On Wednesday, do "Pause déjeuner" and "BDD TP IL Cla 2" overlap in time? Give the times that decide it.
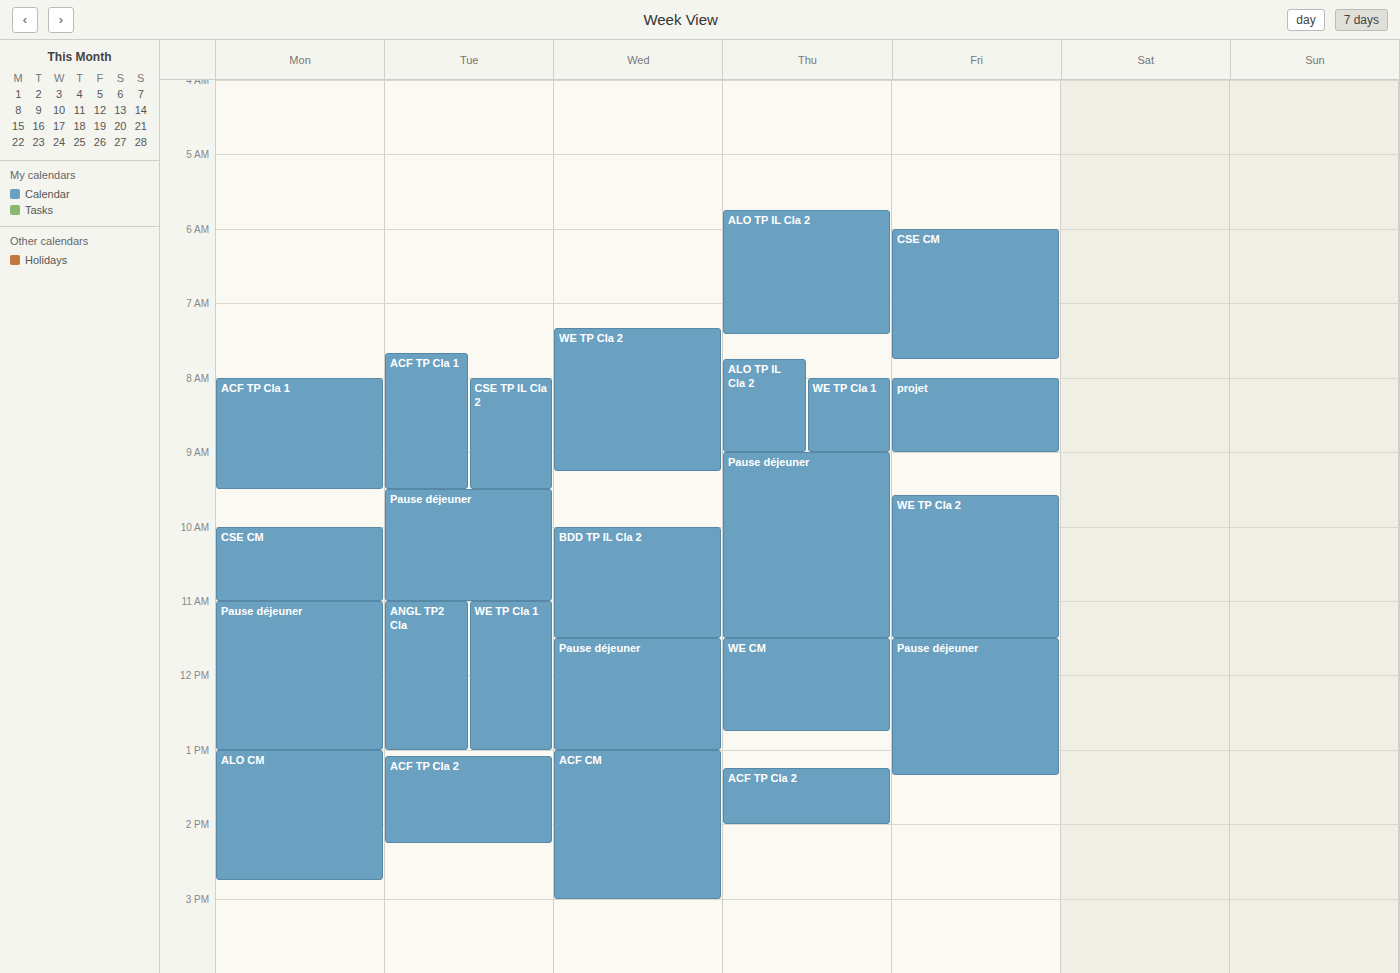
"BDD TP IL Cla 2" ends at 11:30 AM, exactly when "Pause déjeuner" starts -- they touch but do not overlap.